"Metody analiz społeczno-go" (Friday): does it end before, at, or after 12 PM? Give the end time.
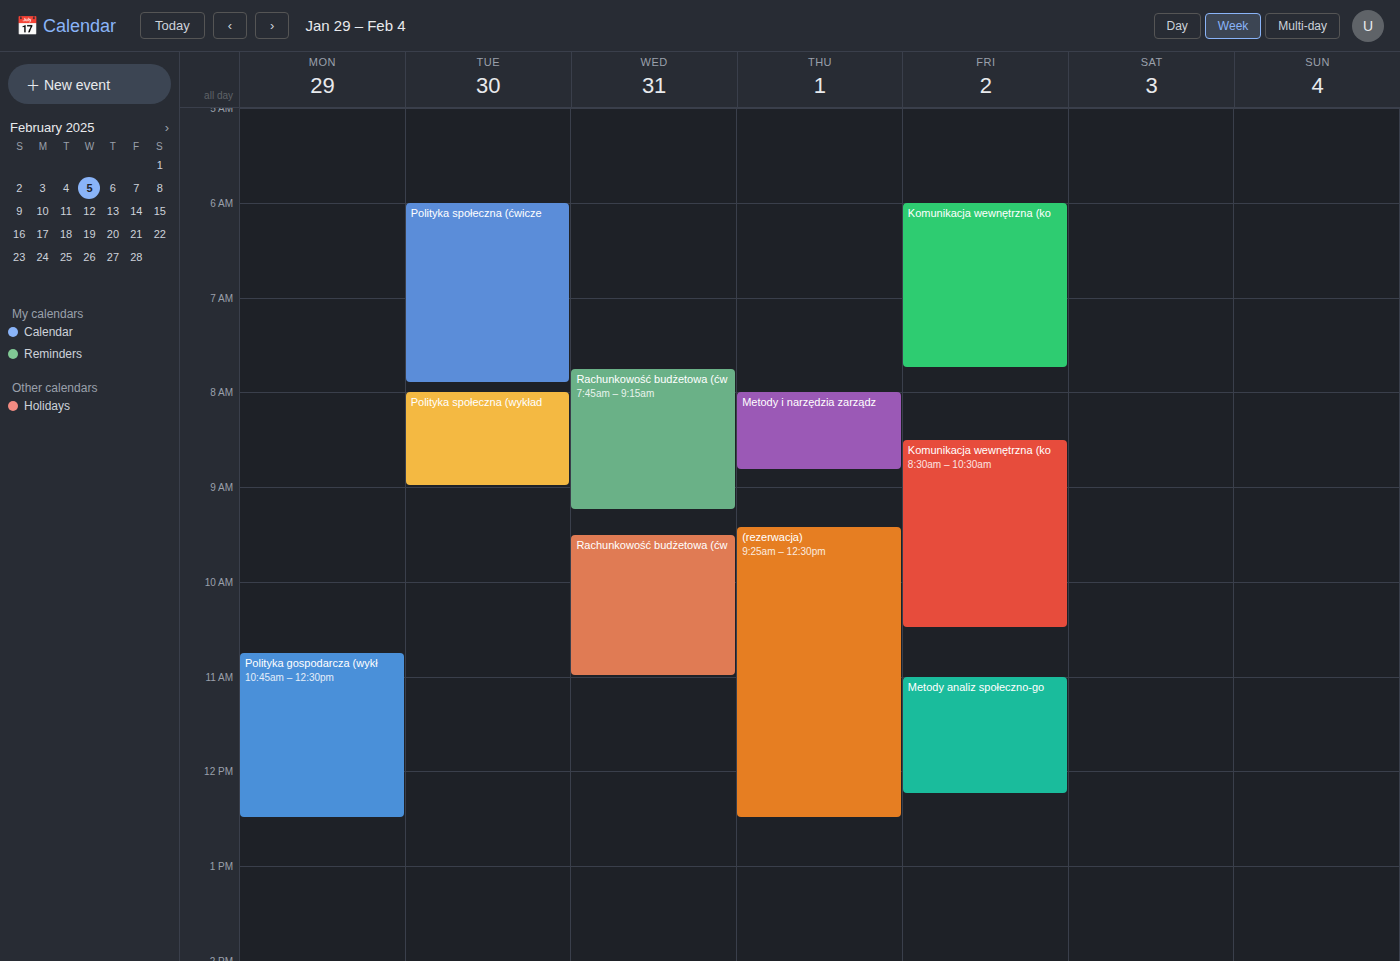
12:15 PM -- after 12 PM, 15 minutes below the 12 PM line.